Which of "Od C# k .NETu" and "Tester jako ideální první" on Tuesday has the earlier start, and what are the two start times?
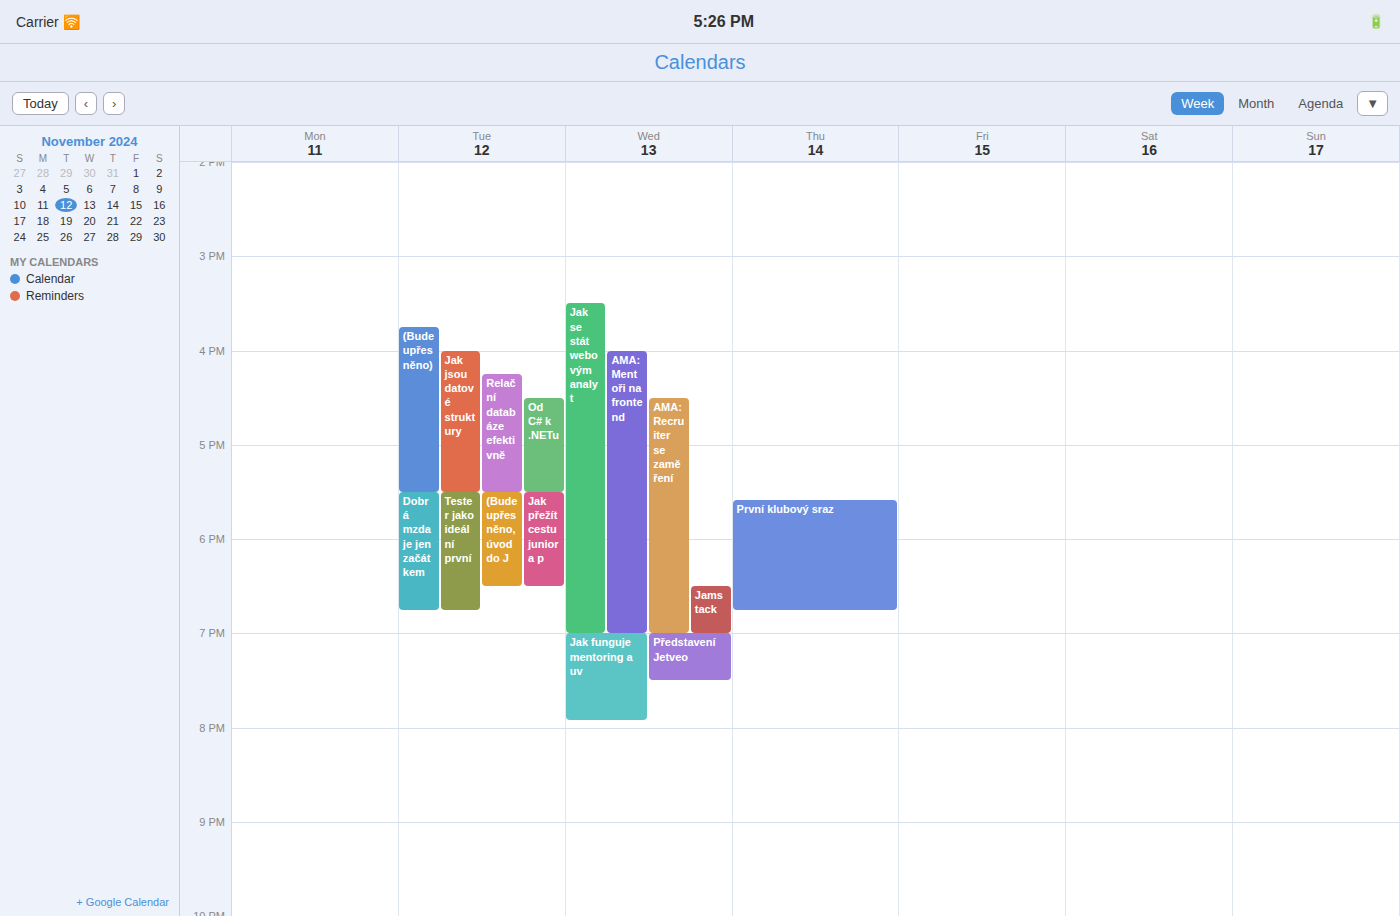
"Od C# k .NETu" 4:30 PM; "Tester jako ideální první" 5:30 PM.